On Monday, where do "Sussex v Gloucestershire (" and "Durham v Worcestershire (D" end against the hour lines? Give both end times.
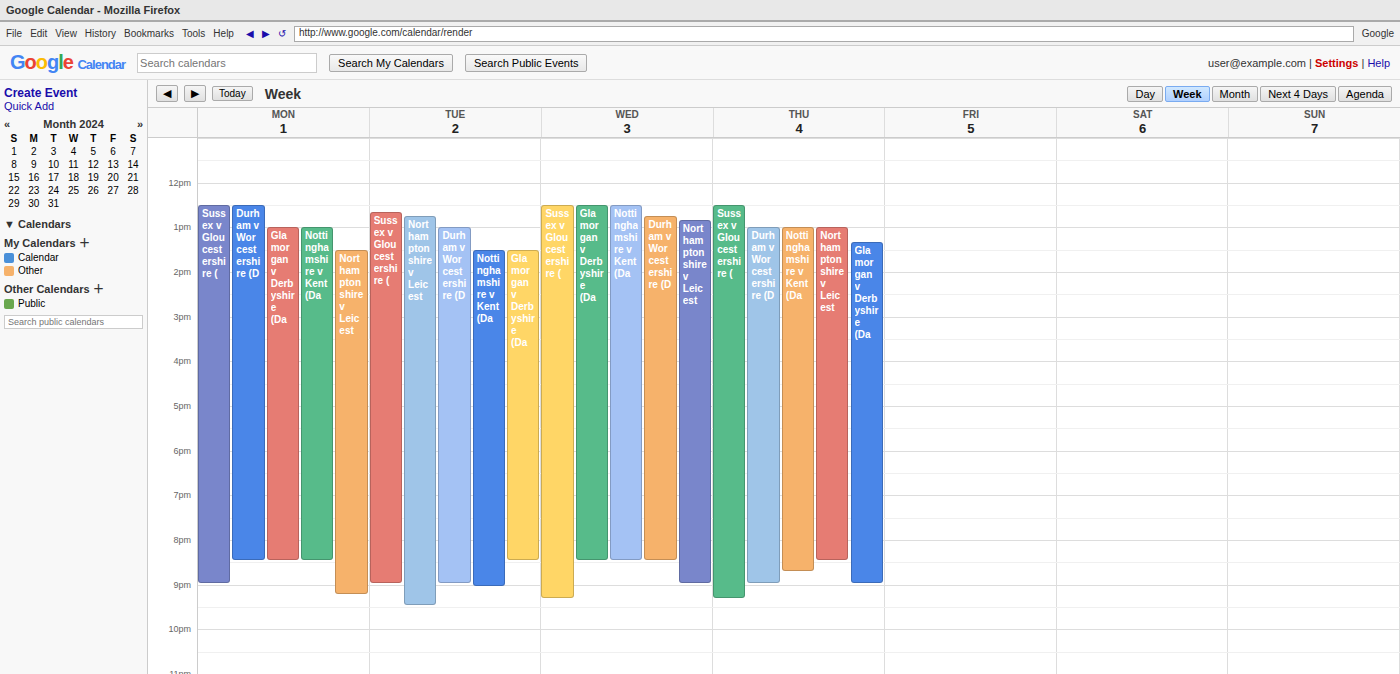
"Sussex v Gloucestershire (": 9:00 PM, exactly on the 9 PM line. "Durham v Worcestershire (D": 8:30 PM, halfway between the 8 PM and 9 PM lines.